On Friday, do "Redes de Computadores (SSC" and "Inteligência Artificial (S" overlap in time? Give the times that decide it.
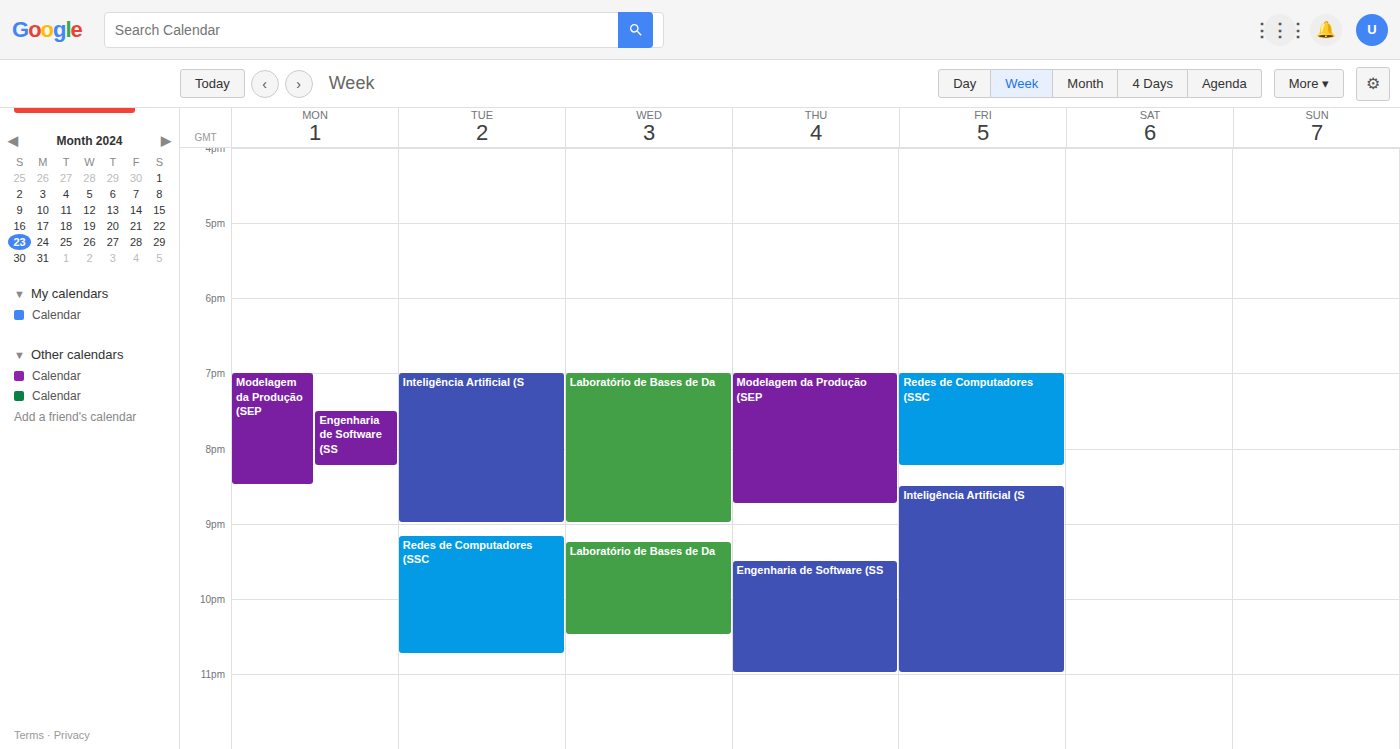
"Redes de Computadores (SSC" ends at 20:15 and "Inteligência Artificial (S" starts at 20:30 -- no overlap.